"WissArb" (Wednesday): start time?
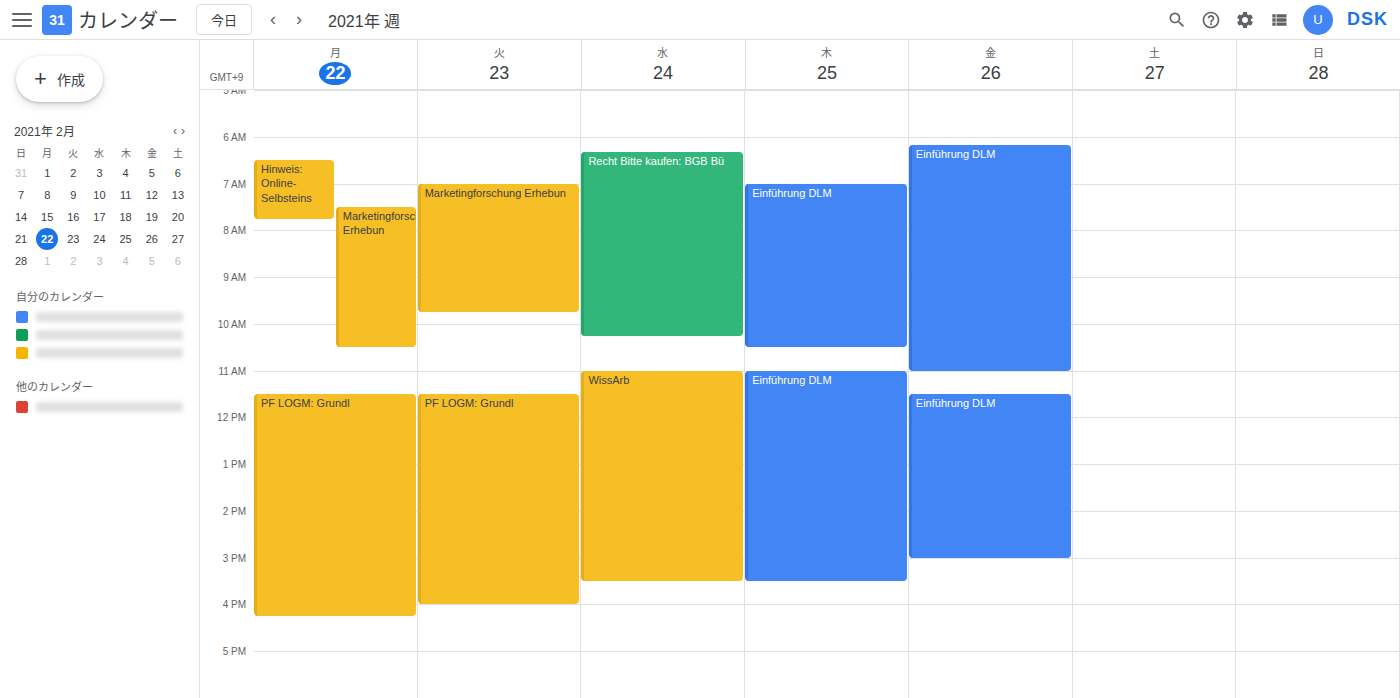
11:00 AM